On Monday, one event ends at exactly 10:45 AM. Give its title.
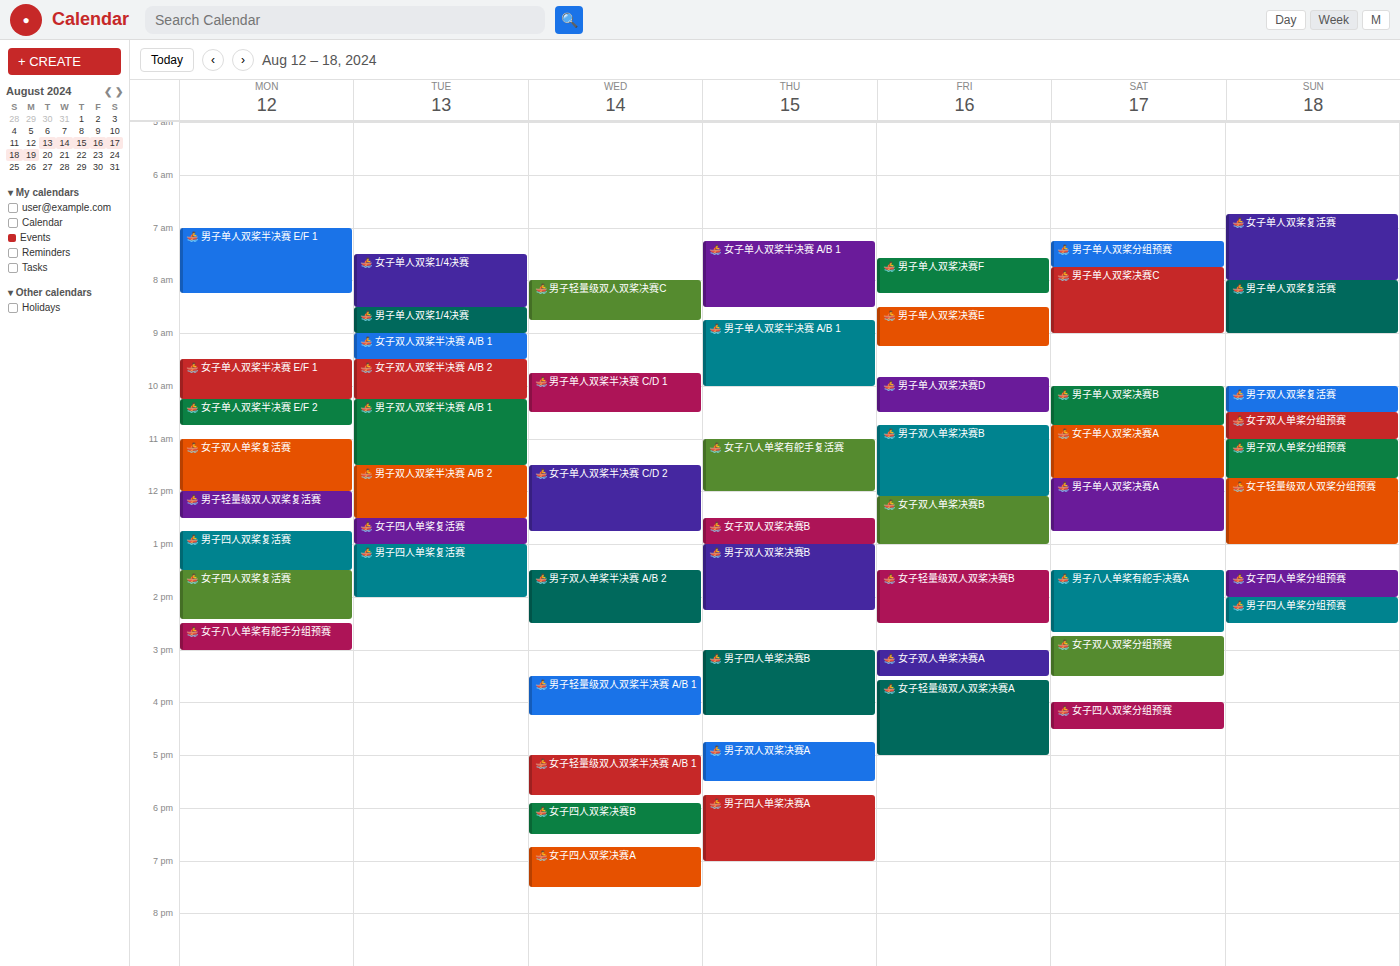
"🚣 女子单人双桨半决赛 E/F 2"